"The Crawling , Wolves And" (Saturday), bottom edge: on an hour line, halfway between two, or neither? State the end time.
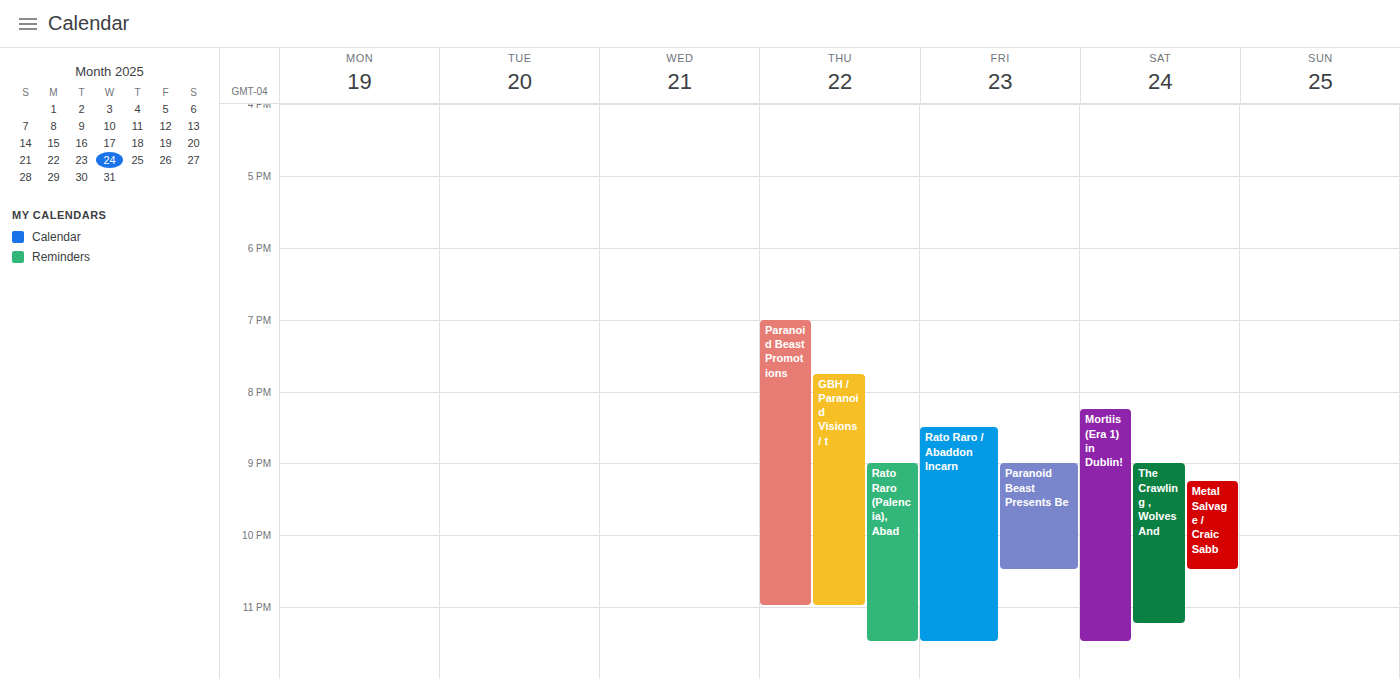
11:15 PM -- neither: a quarter of the way from the 11 PM line to the 12 AM line.